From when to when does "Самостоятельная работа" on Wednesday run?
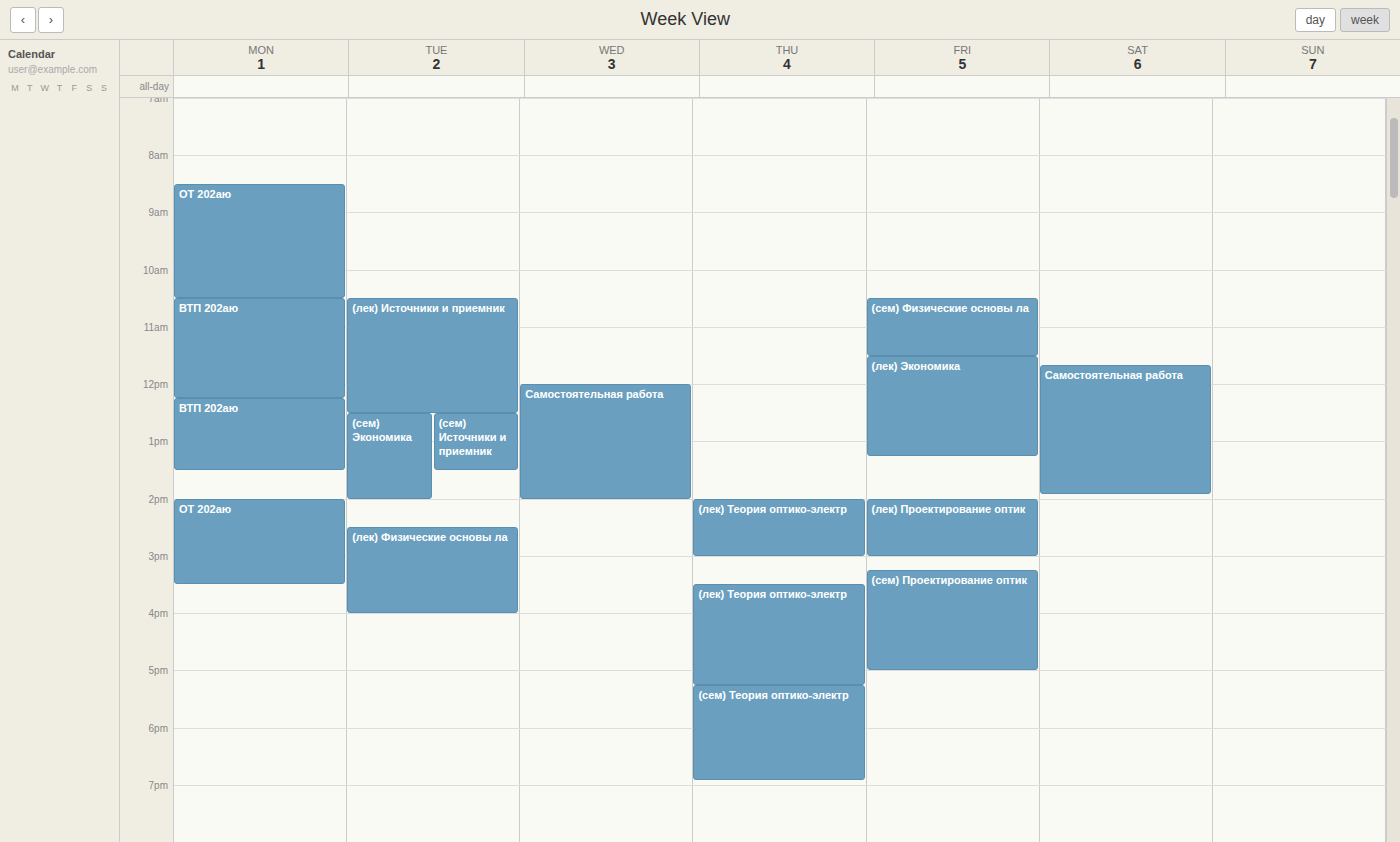
12:00 PM to 2:00 PM